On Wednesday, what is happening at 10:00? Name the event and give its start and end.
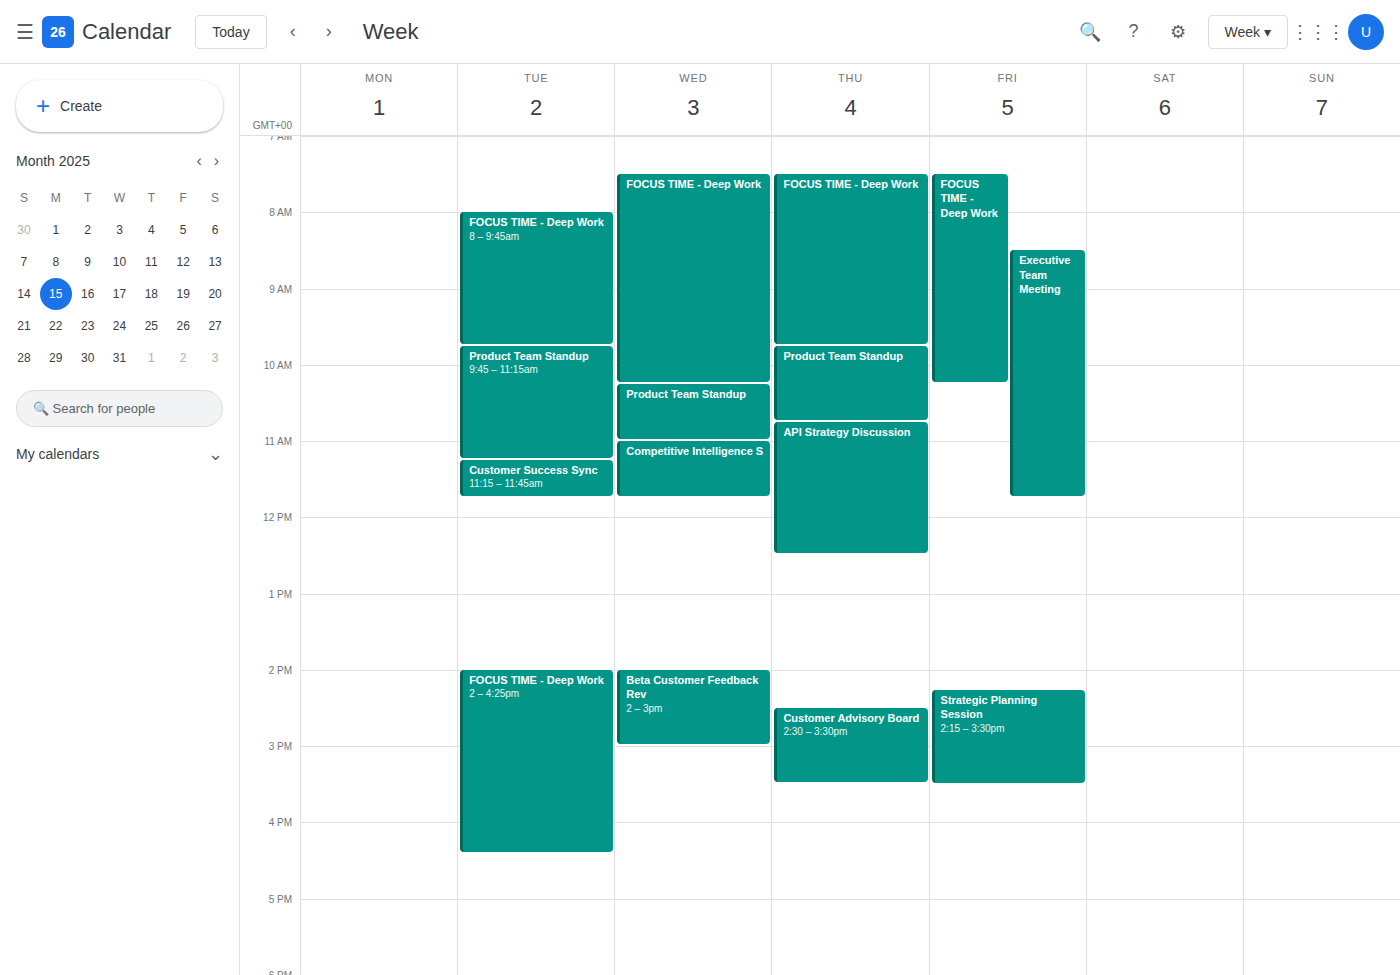
"FOCUS TIME - Deep Work", 07:30 to 10:15